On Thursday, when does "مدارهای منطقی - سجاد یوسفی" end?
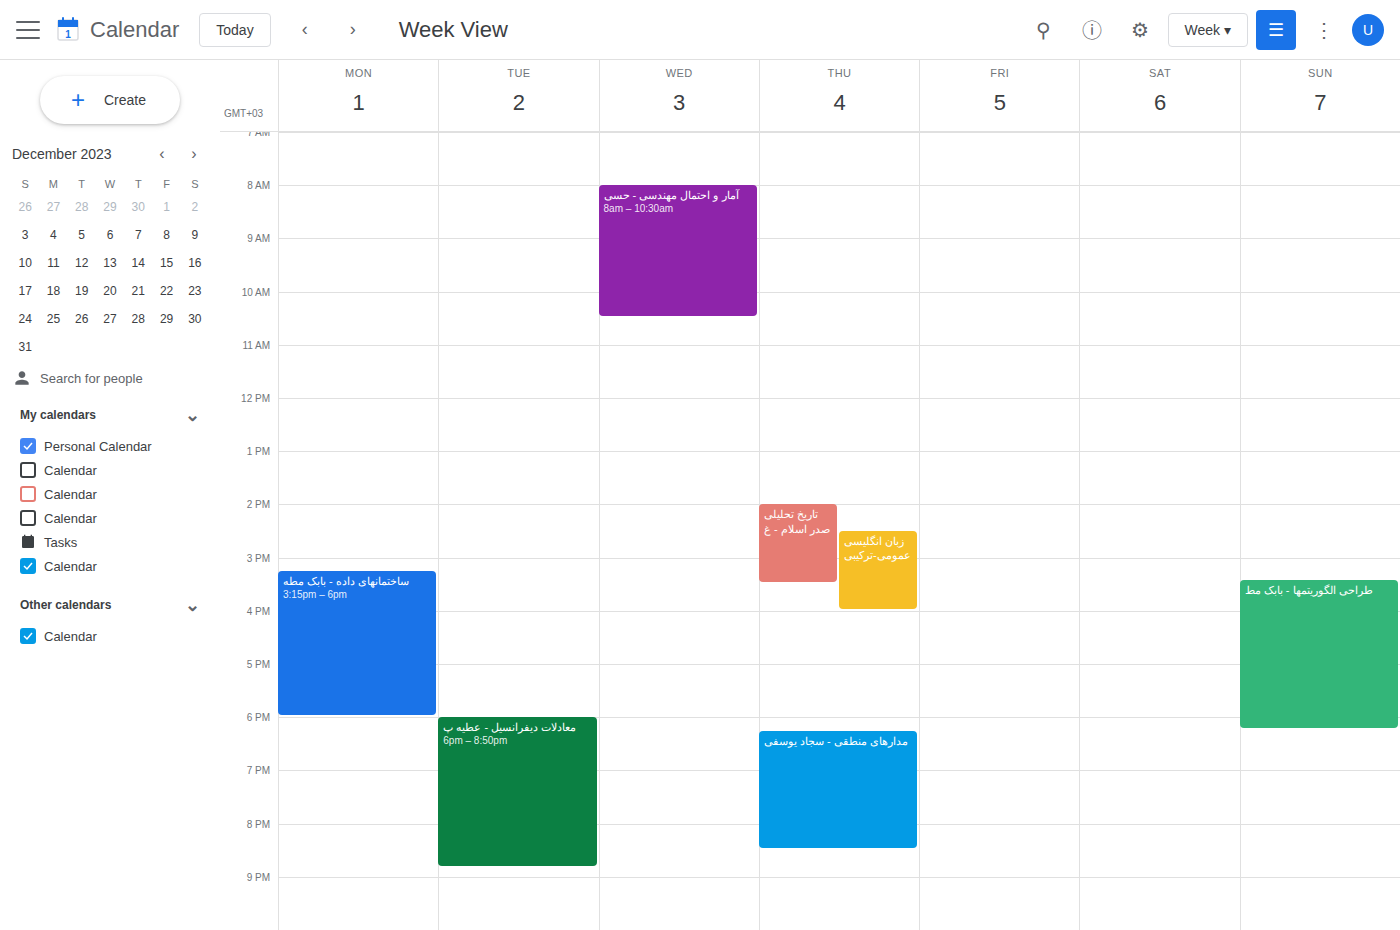
8:30 PM